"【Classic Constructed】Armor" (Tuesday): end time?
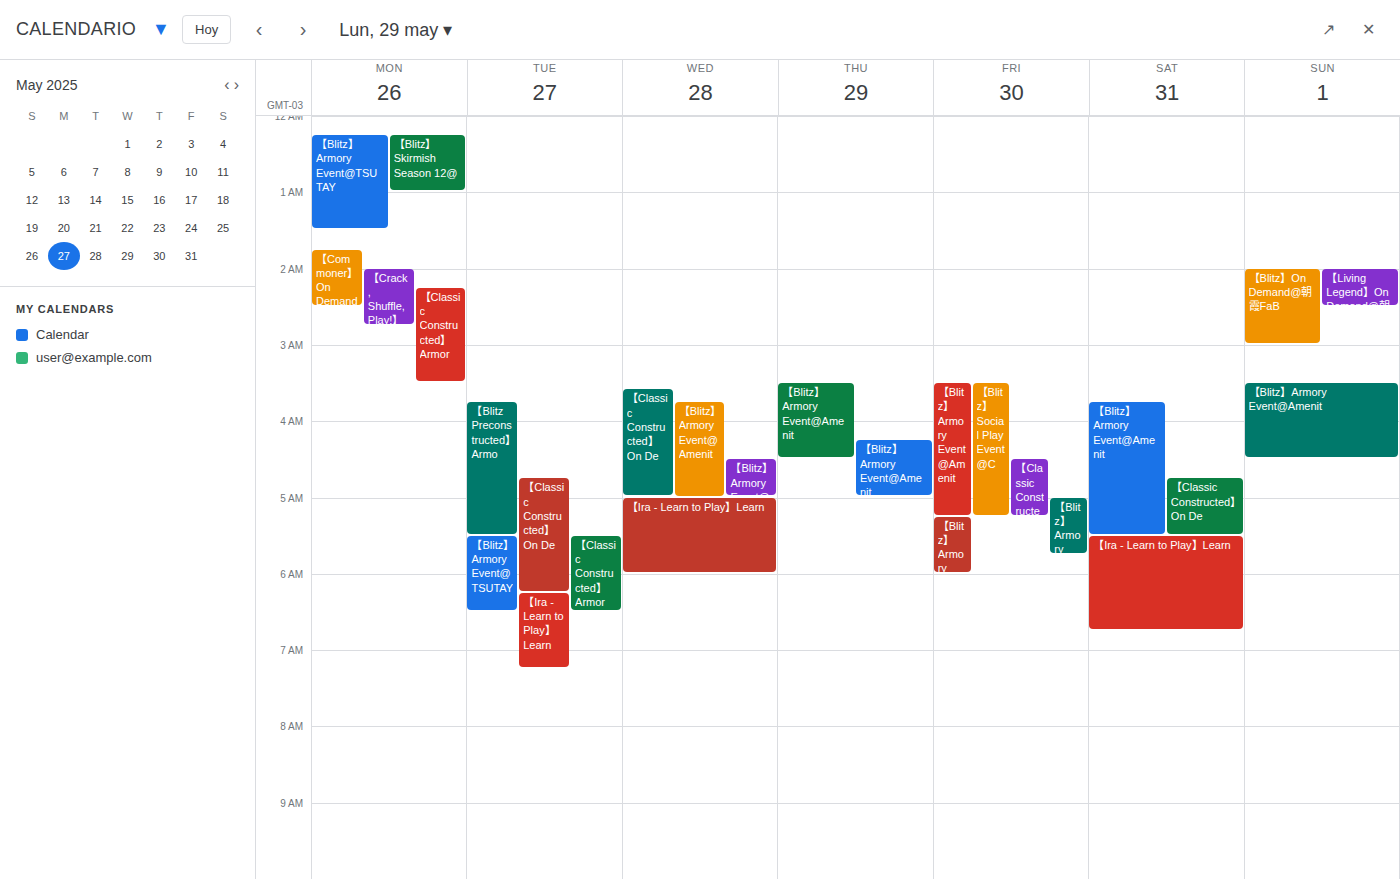
6:30 AM